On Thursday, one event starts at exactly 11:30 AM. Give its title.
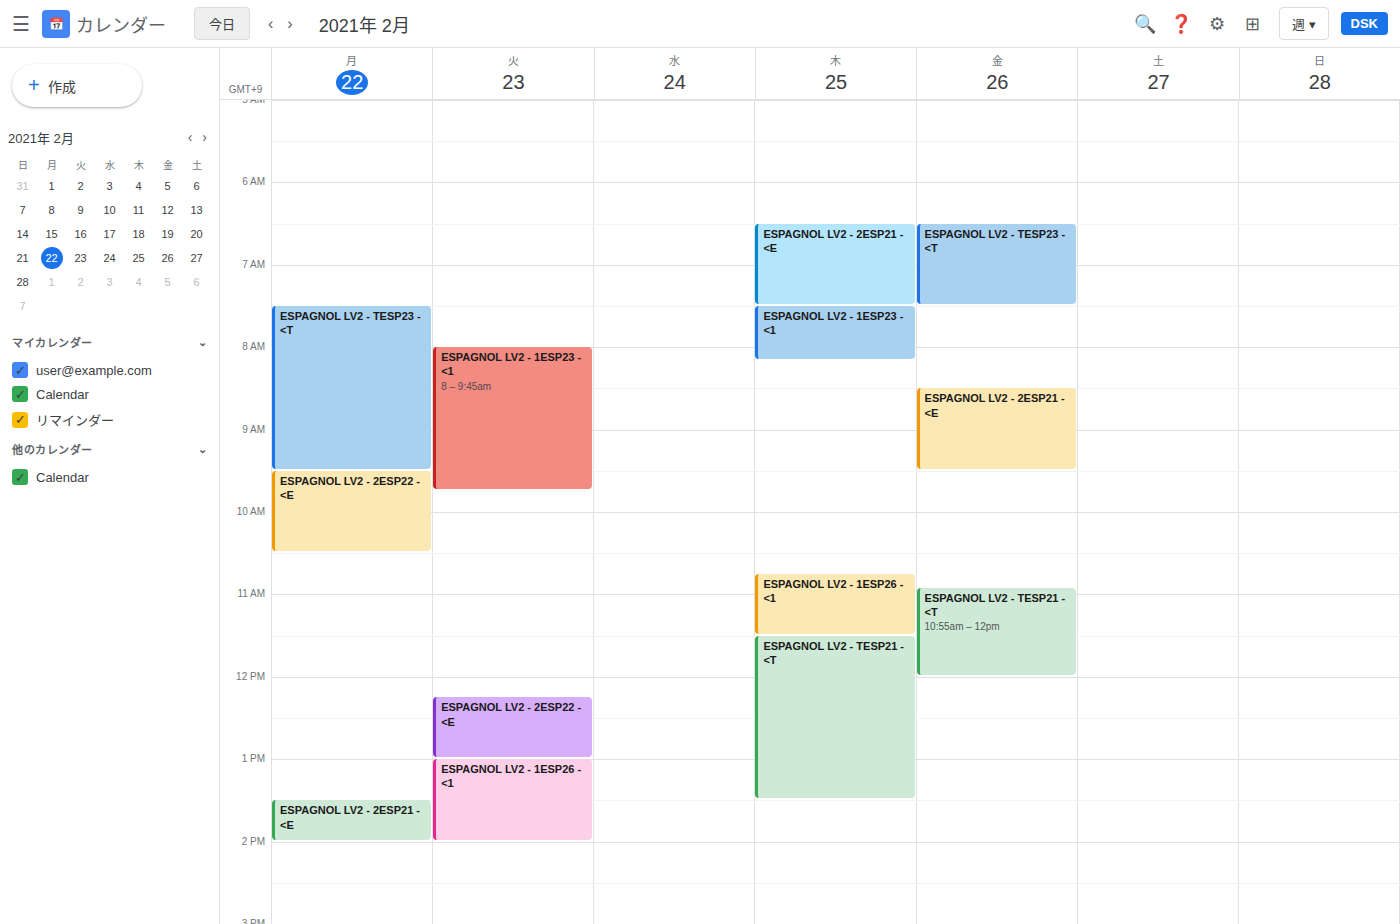
"ESPAGNOL LV2 - TESP21 - <T"